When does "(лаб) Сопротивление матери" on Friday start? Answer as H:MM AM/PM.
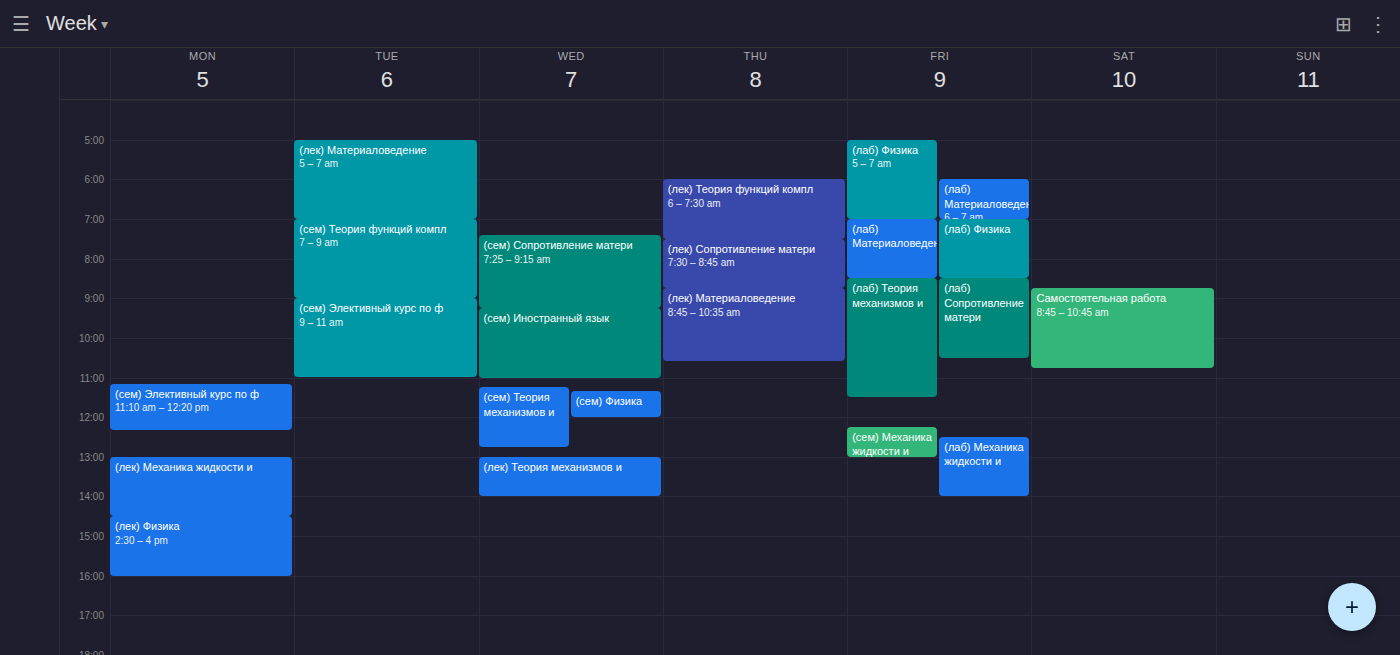
8:30 AM